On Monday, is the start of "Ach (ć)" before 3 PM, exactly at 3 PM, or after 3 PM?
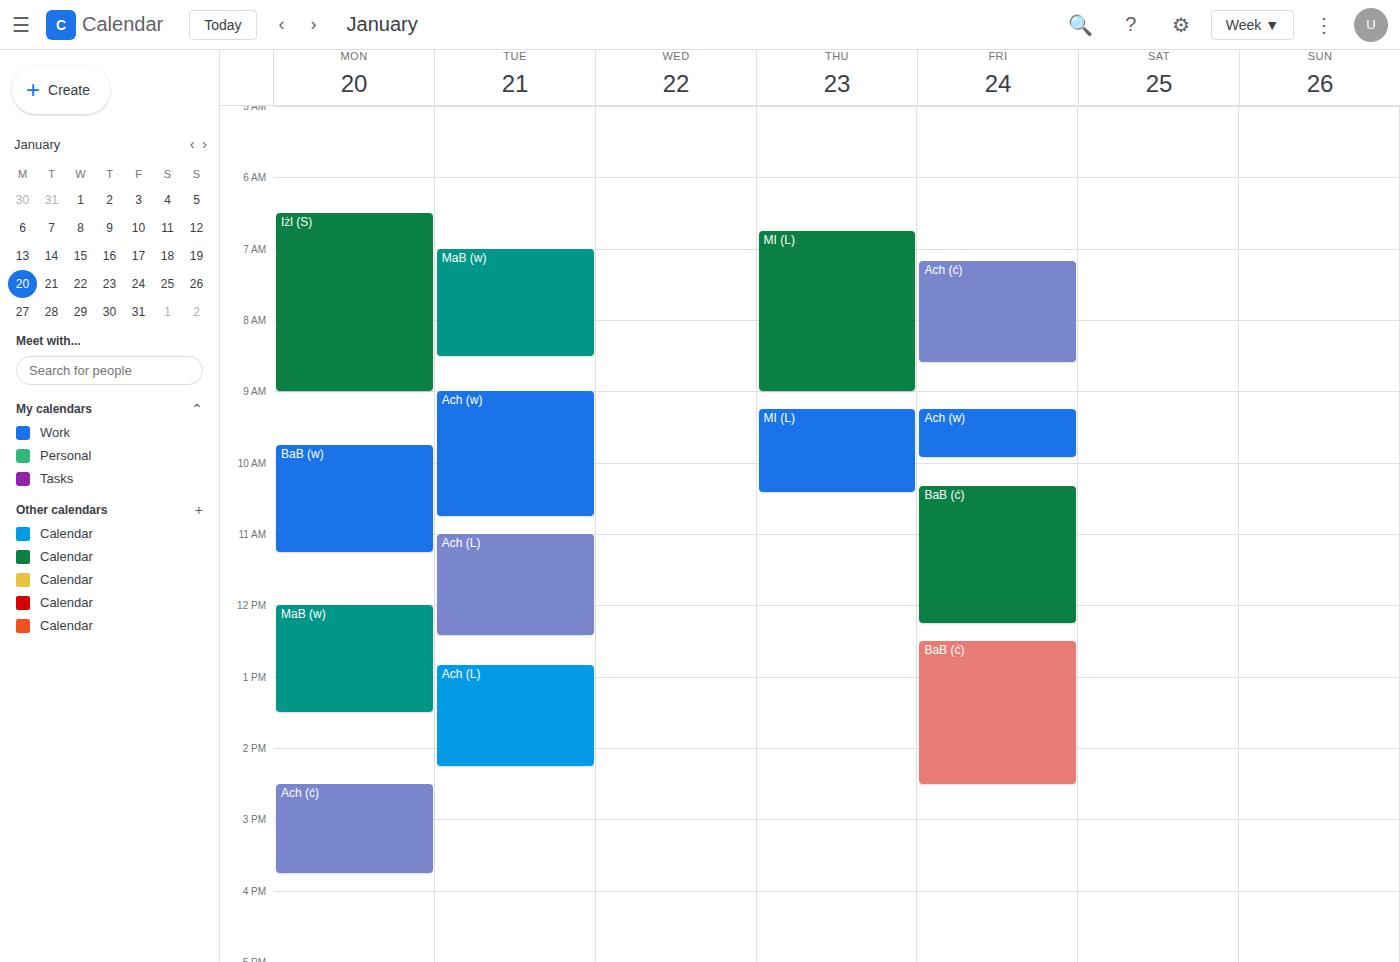
2:30 PM -- before 3 PM, 30 minutes above the 3 PM line.